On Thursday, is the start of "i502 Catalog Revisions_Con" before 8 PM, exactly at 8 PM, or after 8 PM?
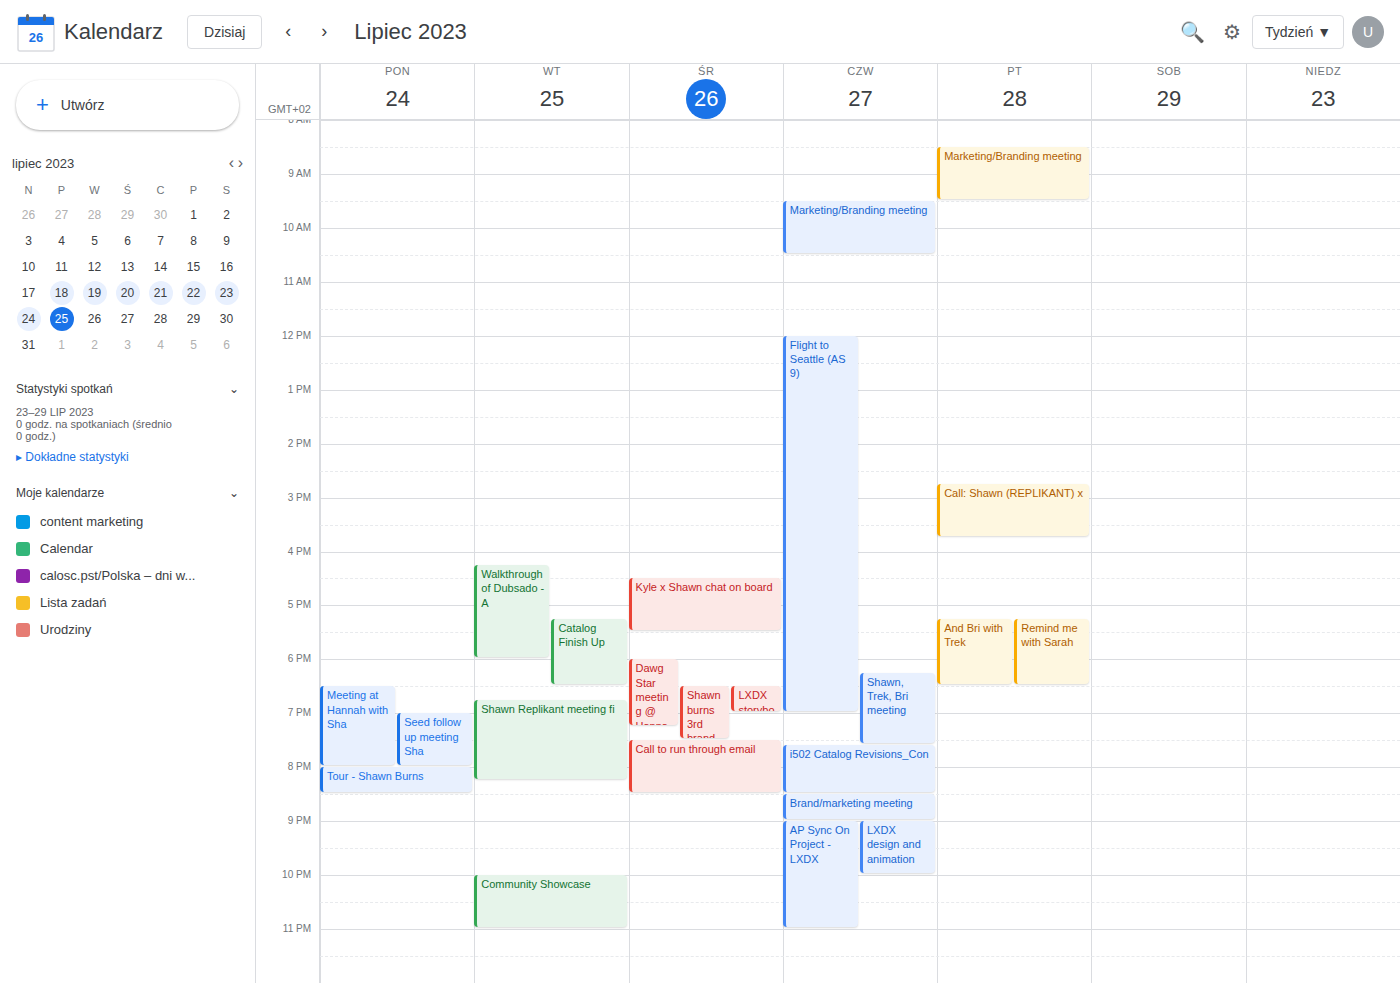
7:35 PM -- before 8 PM, 25 minutes above the 8 PM line.